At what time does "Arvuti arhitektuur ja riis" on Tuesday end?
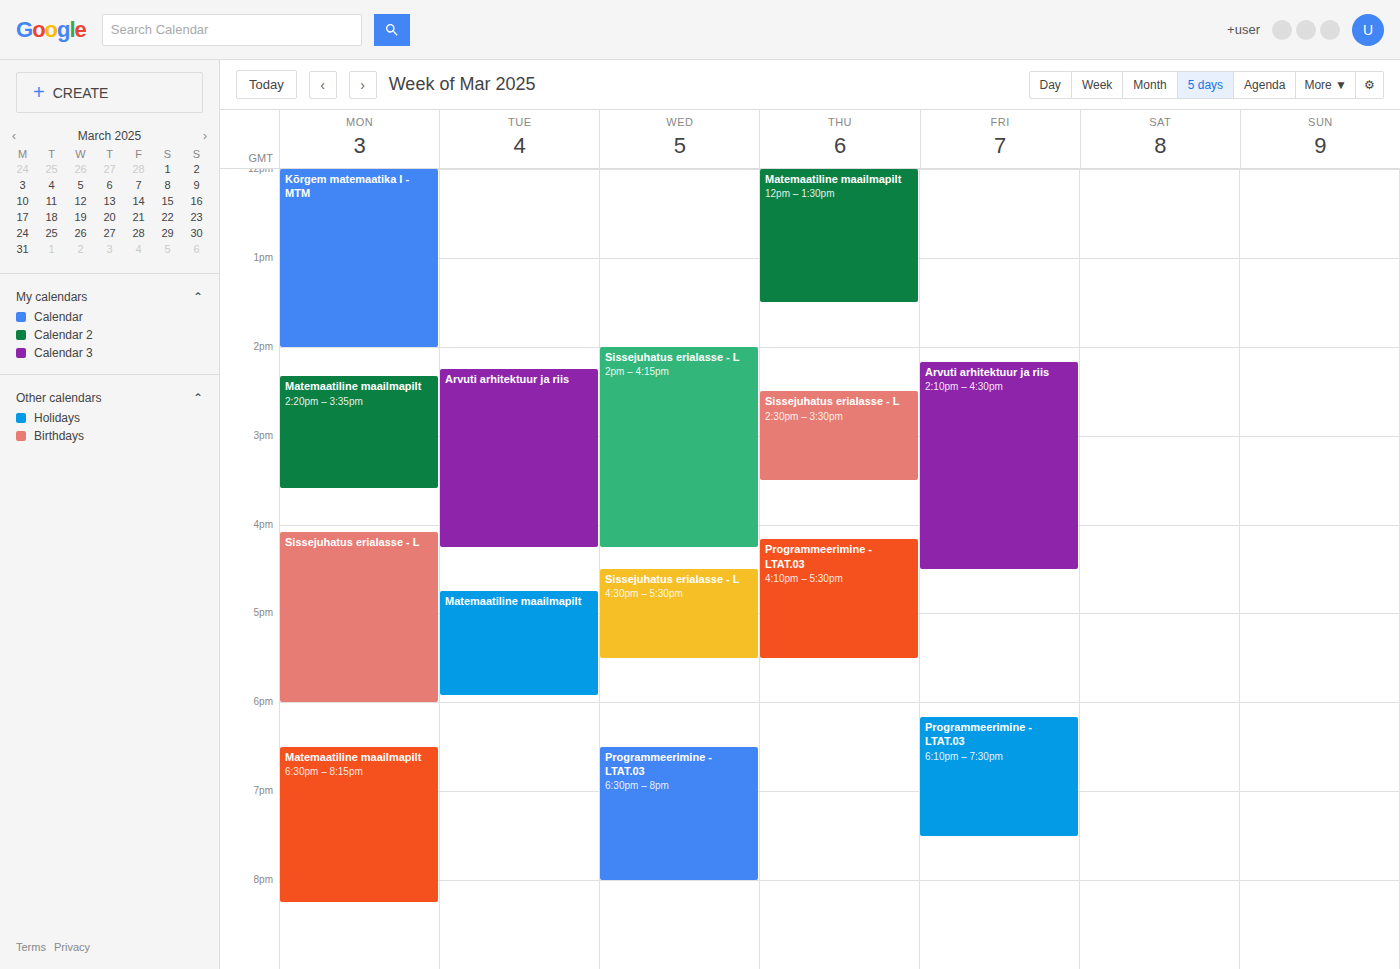
4:15 PM